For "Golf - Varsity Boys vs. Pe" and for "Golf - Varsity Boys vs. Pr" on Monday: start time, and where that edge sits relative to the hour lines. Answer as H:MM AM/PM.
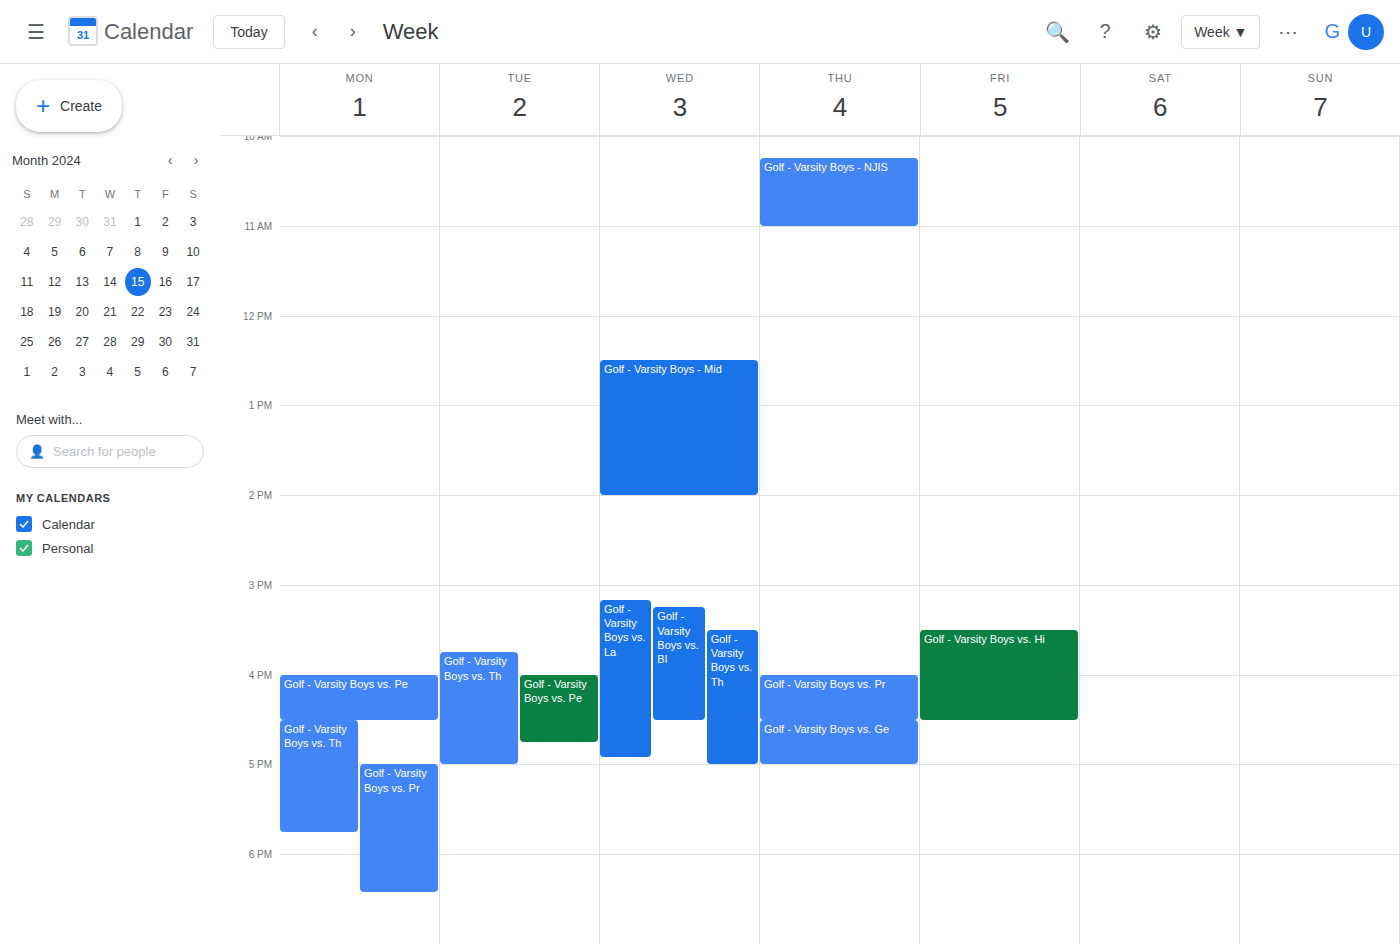
"Golf - Varsity Boys vs. Pe": 4:00 PM, exactly on the 4 PM line. "Golf - Varsity Boys vs. Pr": 5:00 PM, exactly on the 5 PM line.